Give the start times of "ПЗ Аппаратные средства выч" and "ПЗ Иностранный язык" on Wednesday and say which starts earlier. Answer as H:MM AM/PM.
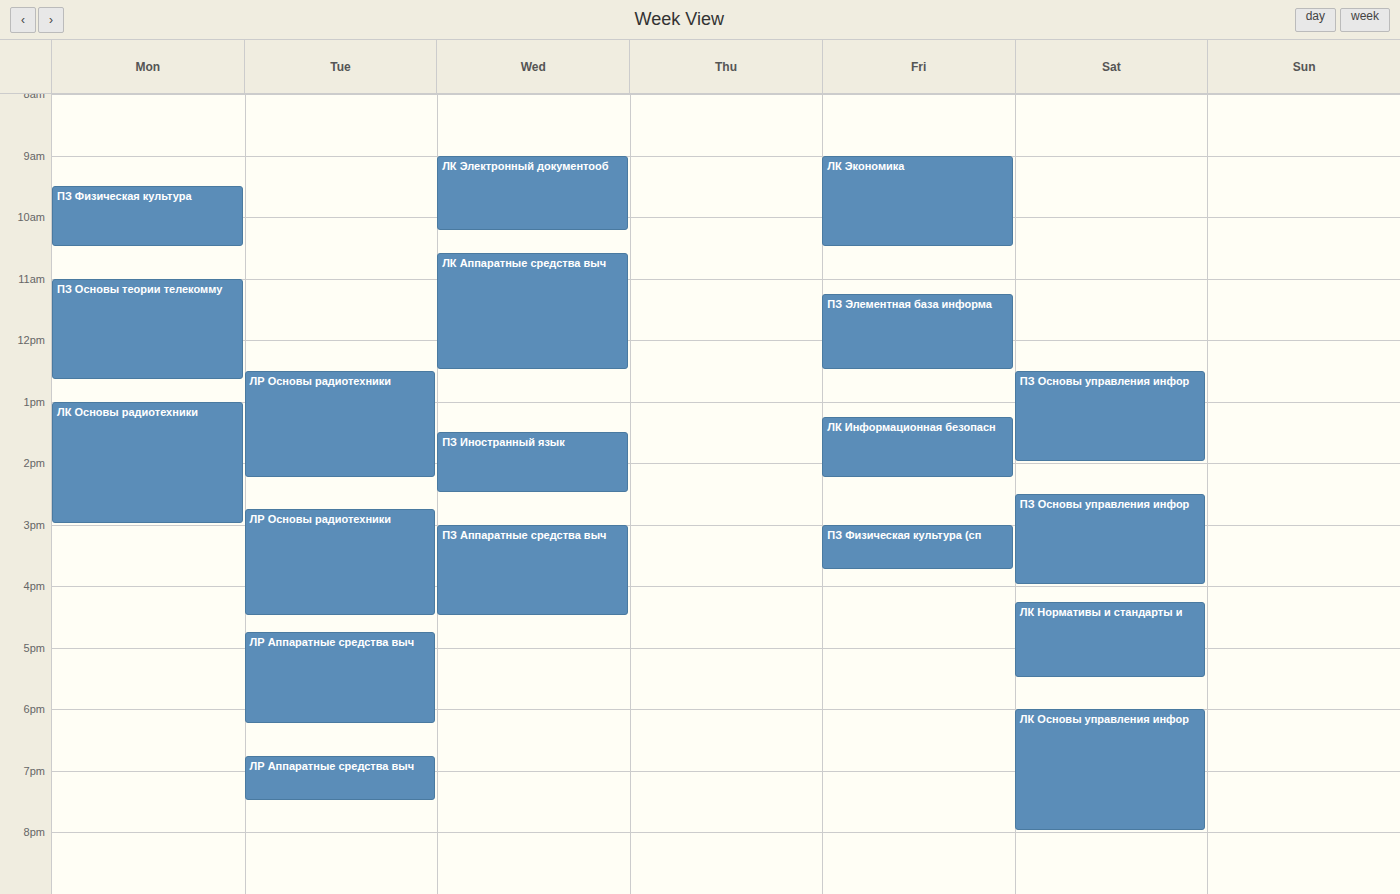
"ПЗ Иностранный язык" 1:30 PM; "ПЗ Аппаратные средства выч" 3:00 PM.